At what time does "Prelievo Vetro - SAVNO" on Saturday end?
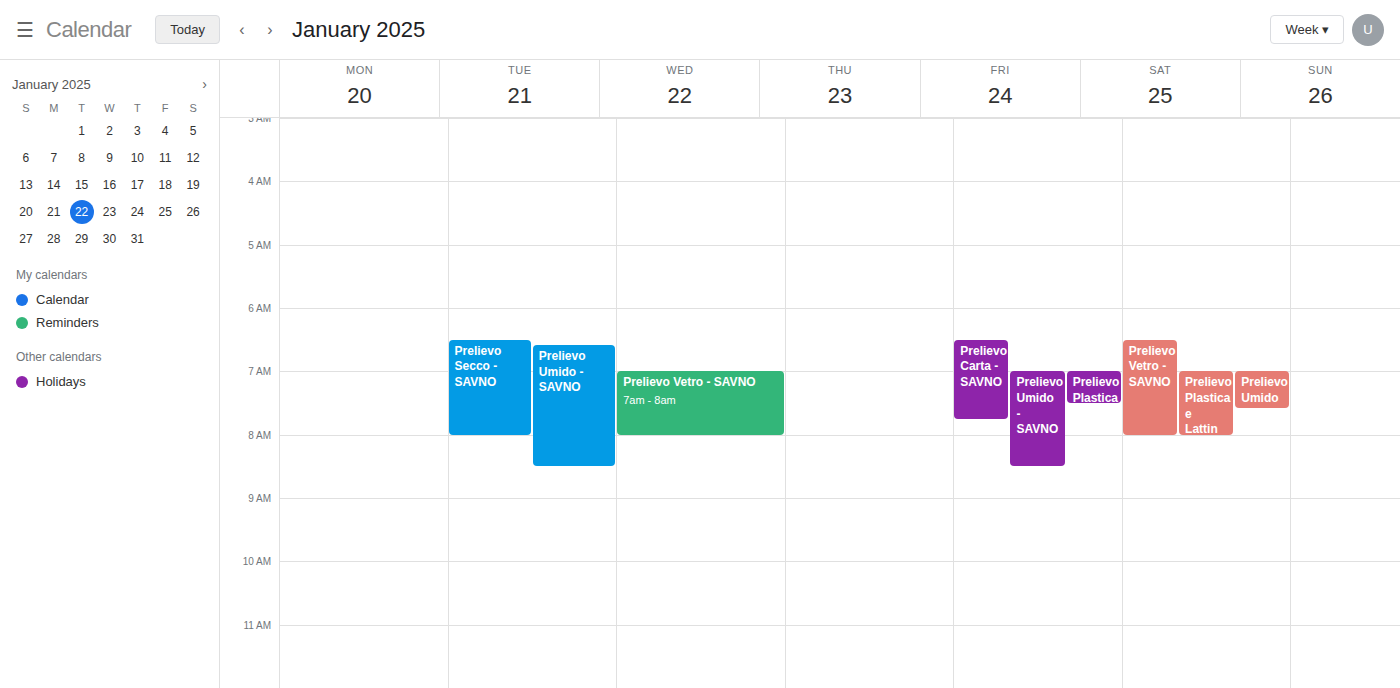
08:00